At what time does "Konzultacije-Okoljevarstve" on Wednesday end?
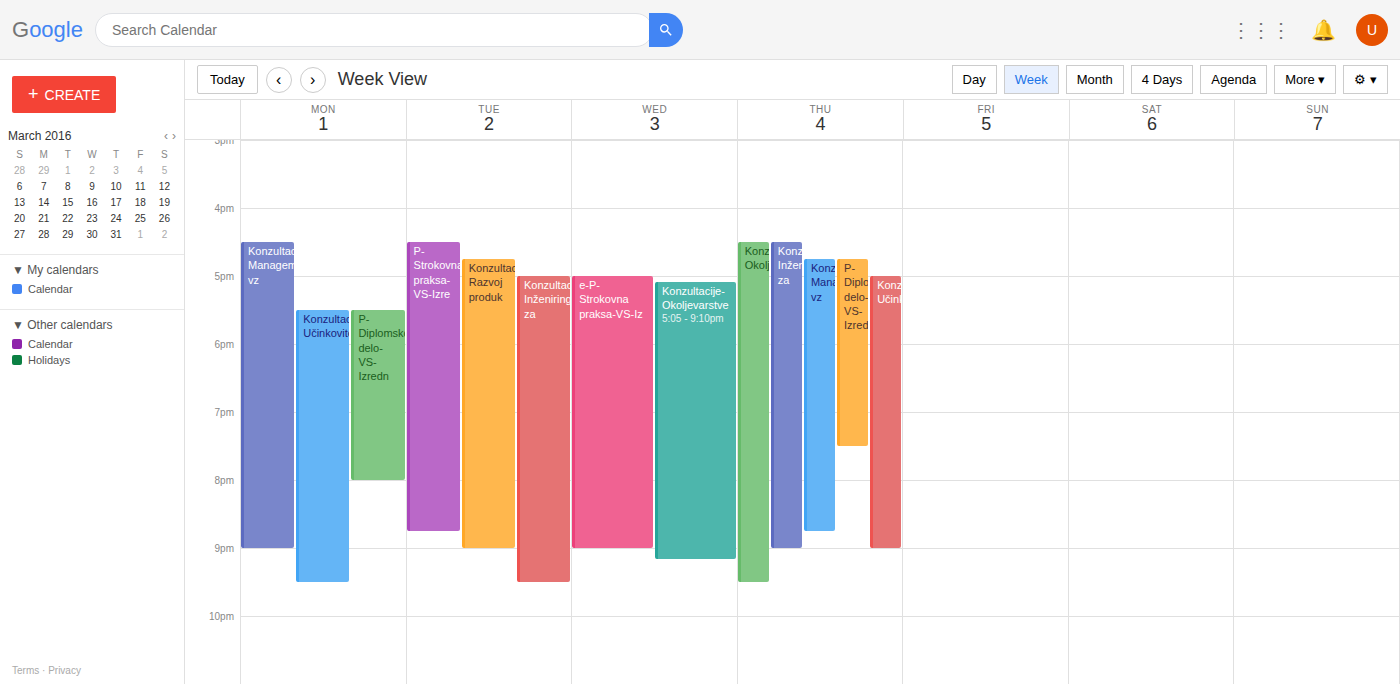
9:10 PM